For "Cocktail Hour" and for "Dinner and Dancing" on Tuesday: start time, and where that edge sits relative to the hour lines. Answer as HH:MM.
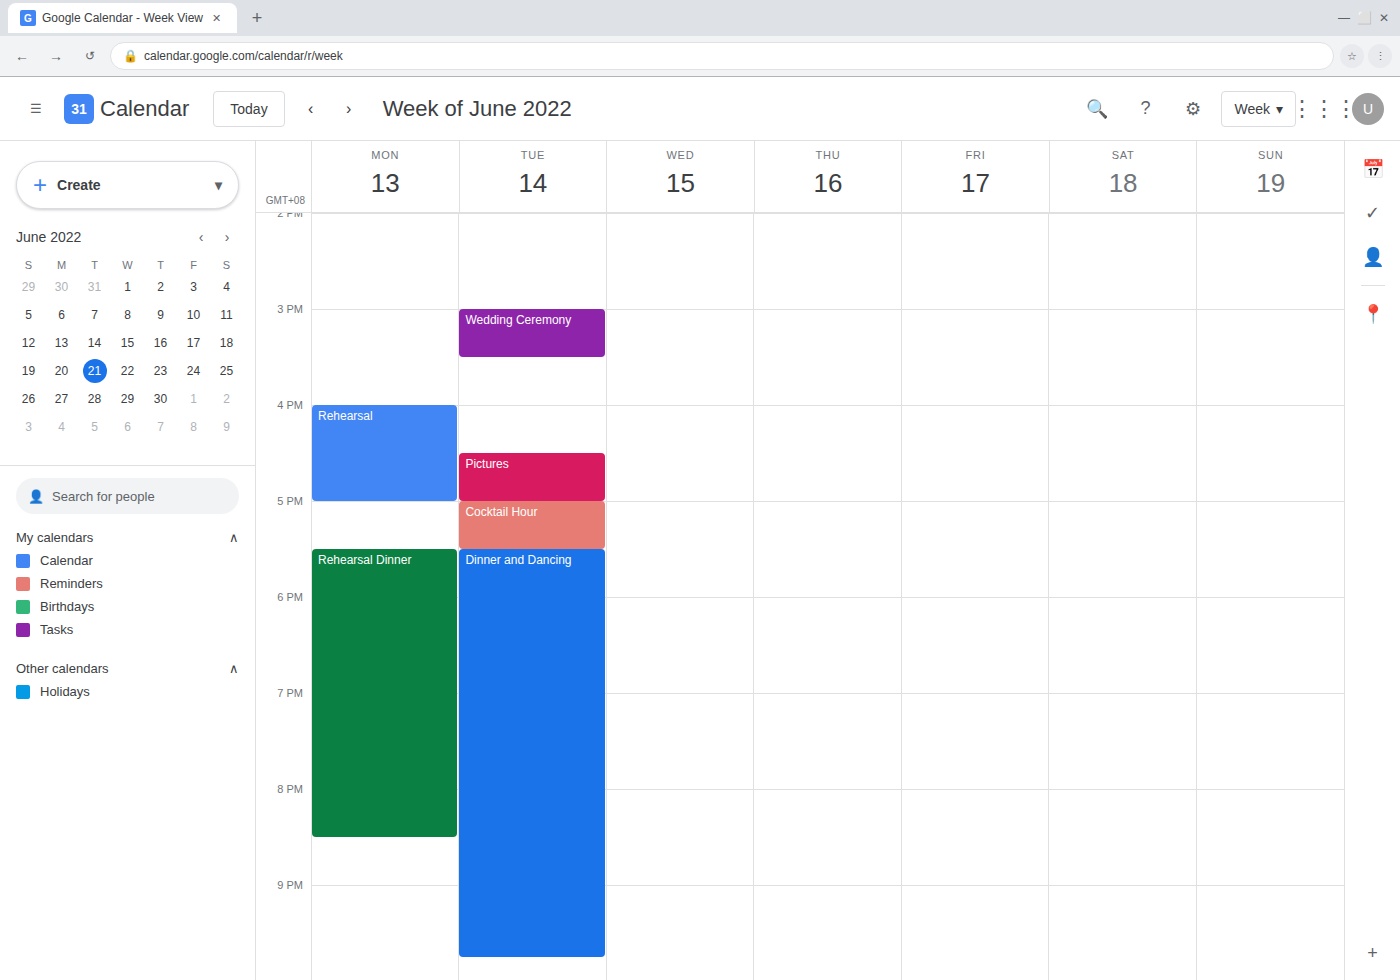
"Cocktail Hour": 17:00, exactly on the 17:00 line. "Dinner and Dancing": 17:30, halfway between the 17:00 and 18:00 lines.